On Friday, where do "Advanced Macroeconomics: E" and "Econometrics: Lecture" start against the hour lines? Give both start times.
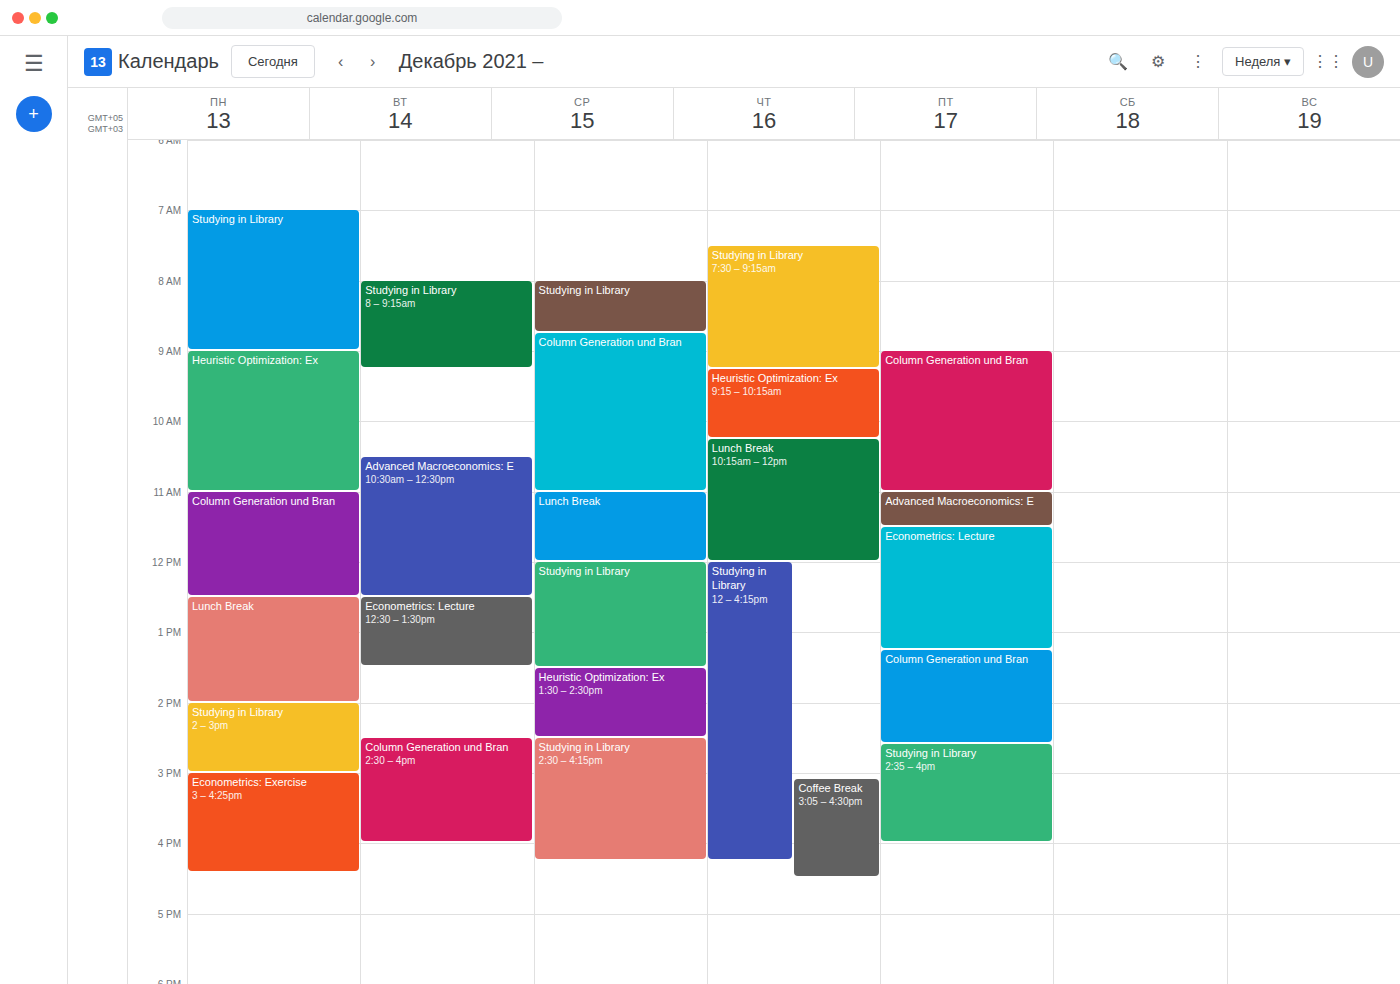
"Advanced Macroeconomics: E": 11:00 AM, exactly on the 11 AM line. "Econometrics: Lecture": 11:30 AM, halfway between the 11 AM and 12 PM lines.